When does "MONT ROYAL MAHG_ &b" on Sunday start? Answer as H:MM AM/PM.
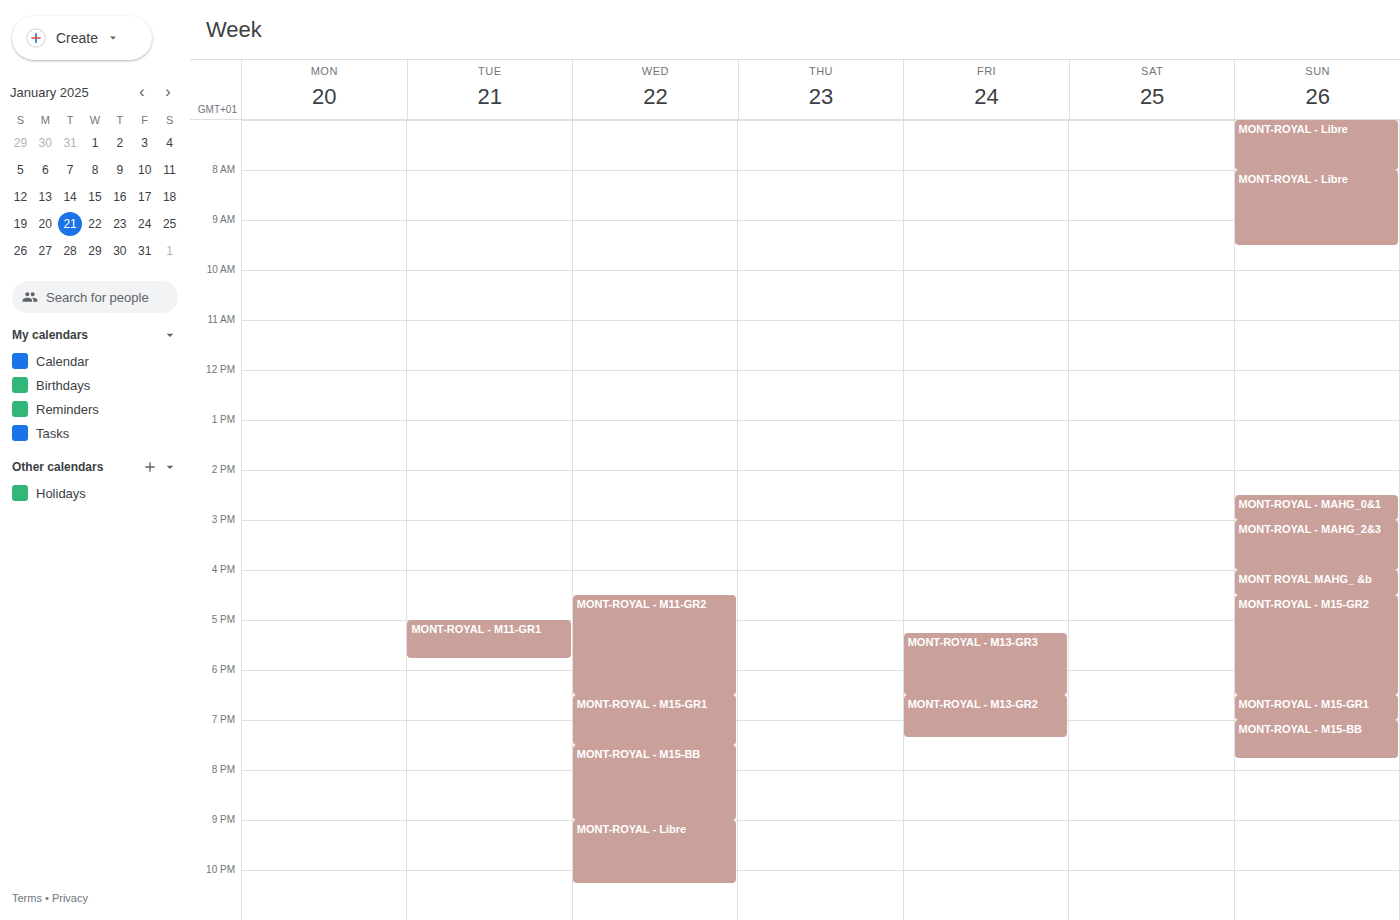
4:00 PM